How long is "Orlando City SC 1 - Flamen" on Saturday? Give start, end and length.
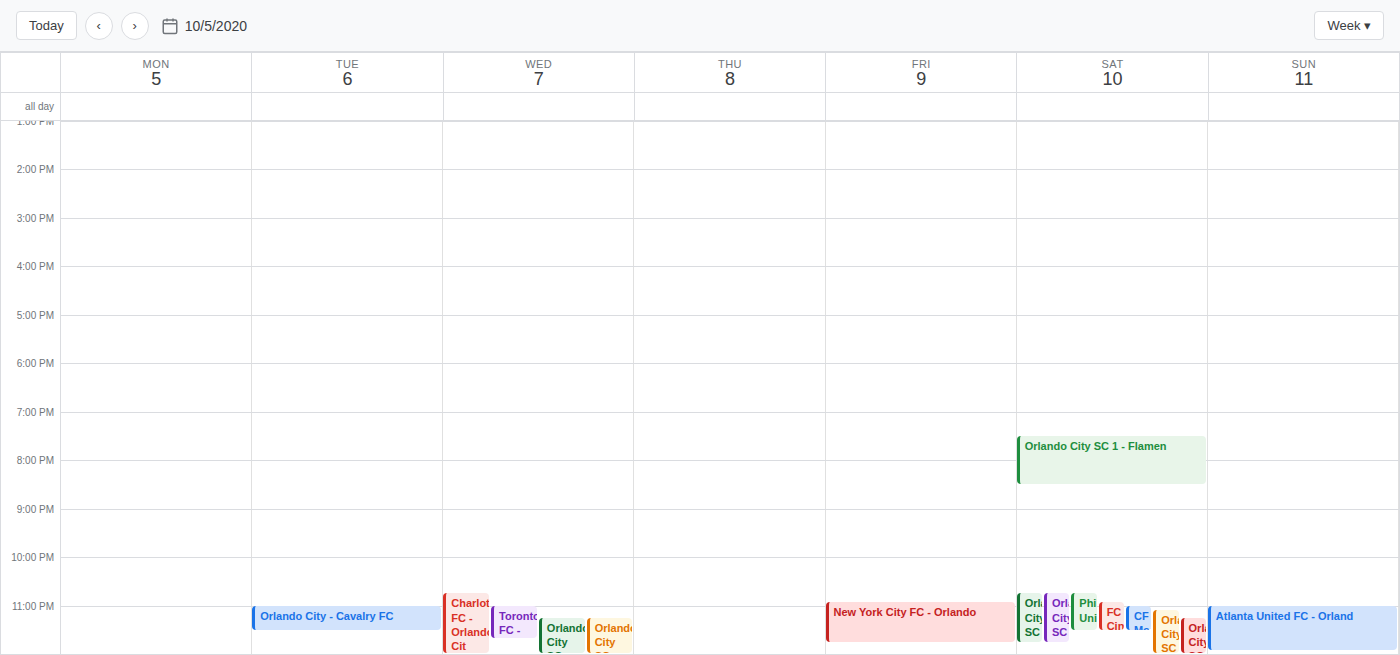
7:30 PM to 8:30 PM, 1 hour